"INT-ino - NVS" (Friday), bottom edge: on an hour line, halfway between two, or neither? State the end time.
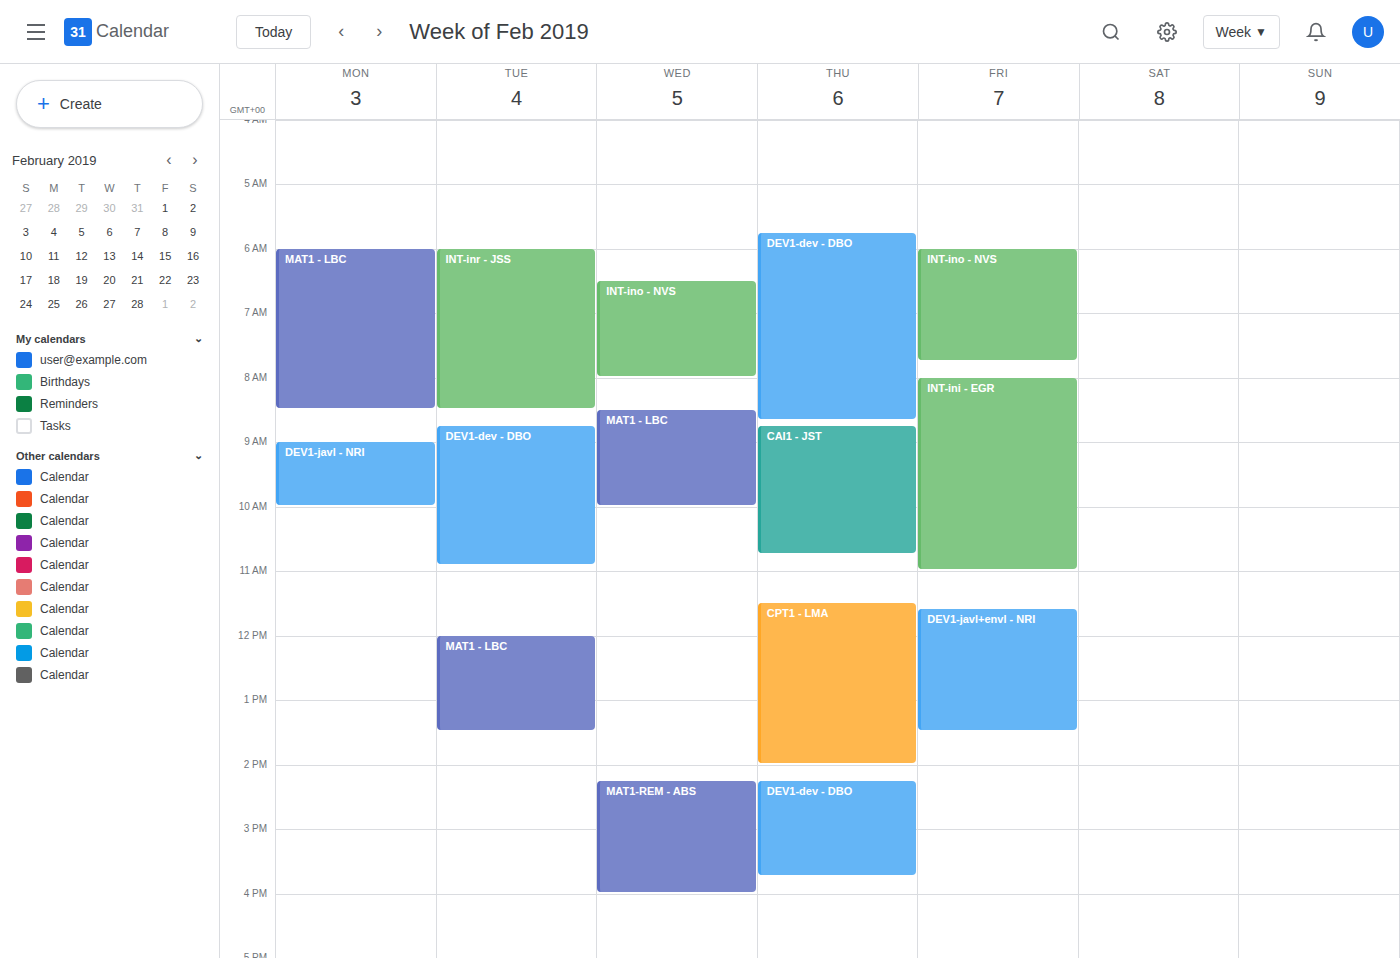
7:45 AM -- neither: three quarters of the way from the 7 AM line to the 8 AM line.